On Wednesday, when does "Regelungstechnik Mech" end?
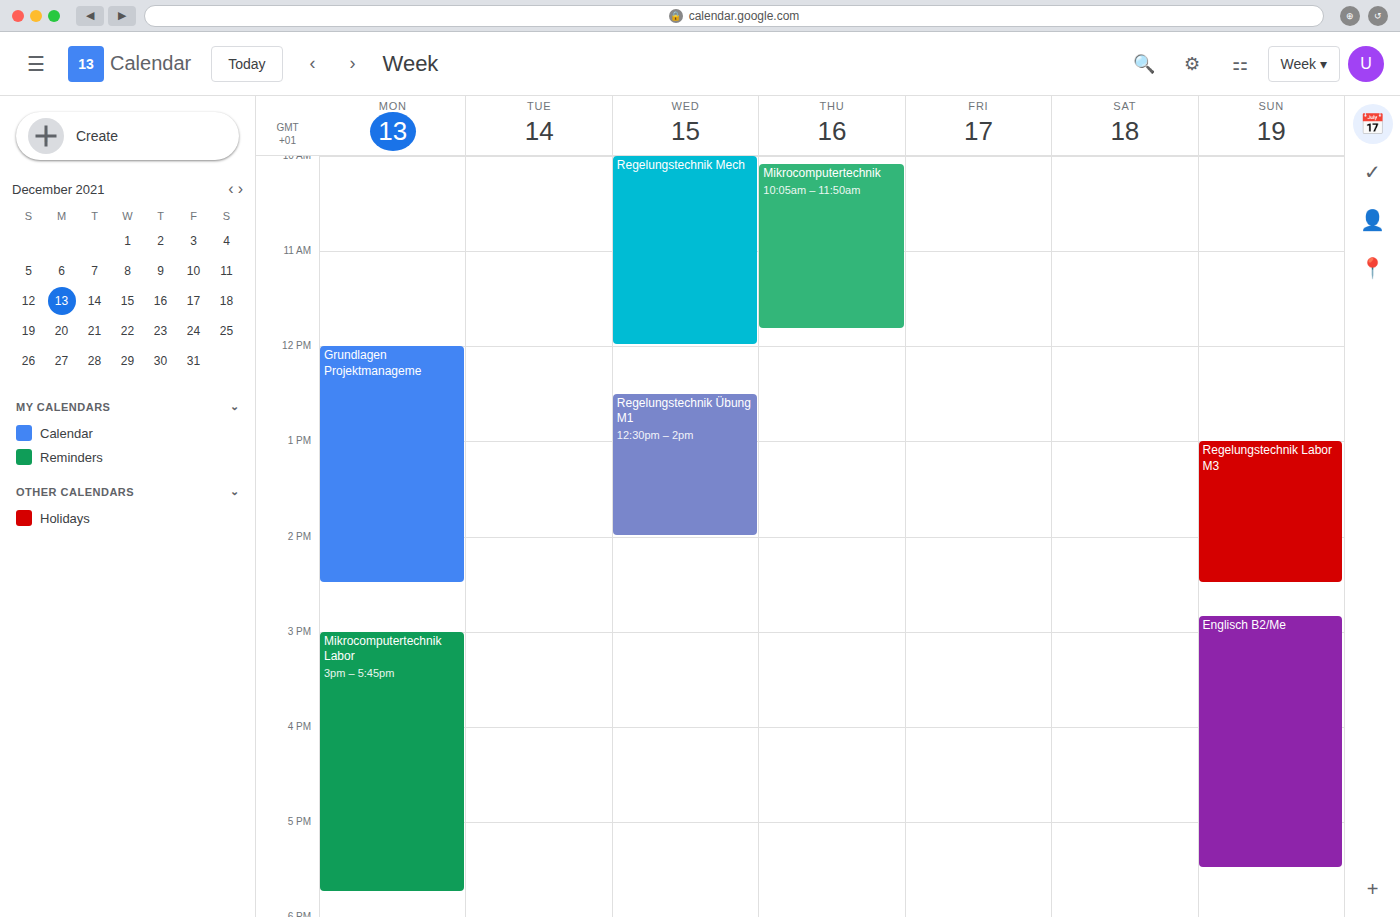
12:00 PM